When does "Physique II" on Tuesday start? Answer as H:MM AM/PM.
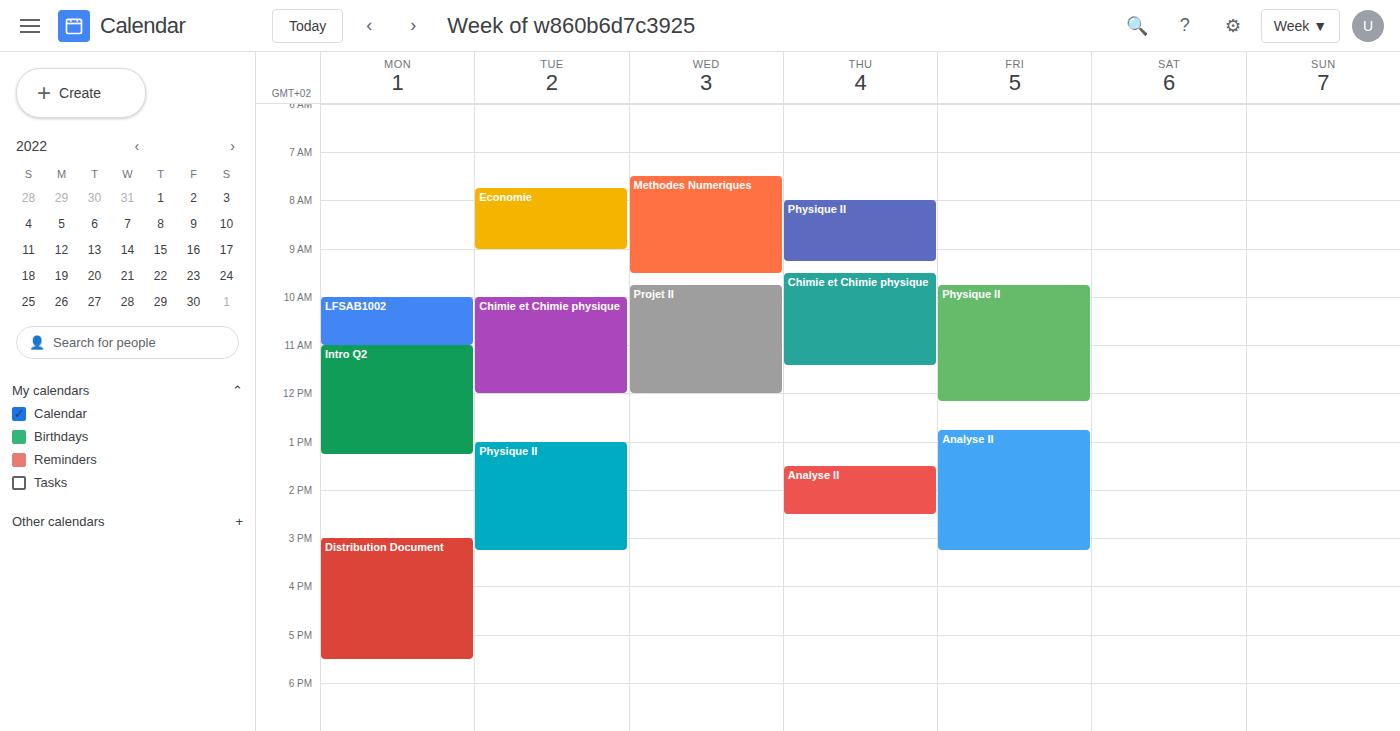
1:00 PM